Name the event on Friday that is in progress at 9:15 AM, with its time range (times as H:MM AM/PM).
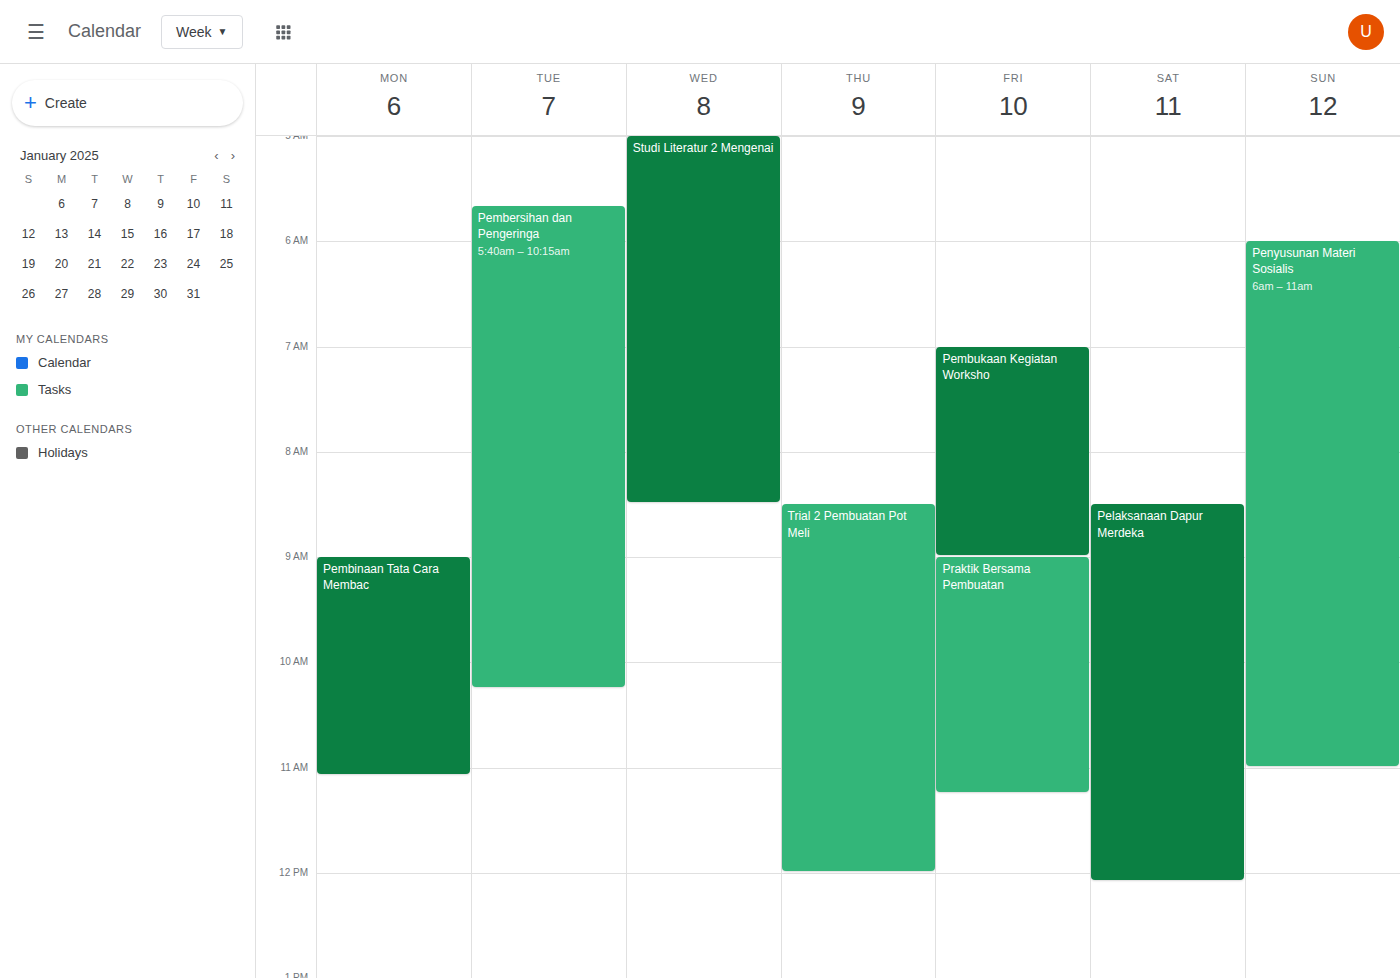
"Praktik Bersama Pembuatan", 9:00 AM to 11:15 AM